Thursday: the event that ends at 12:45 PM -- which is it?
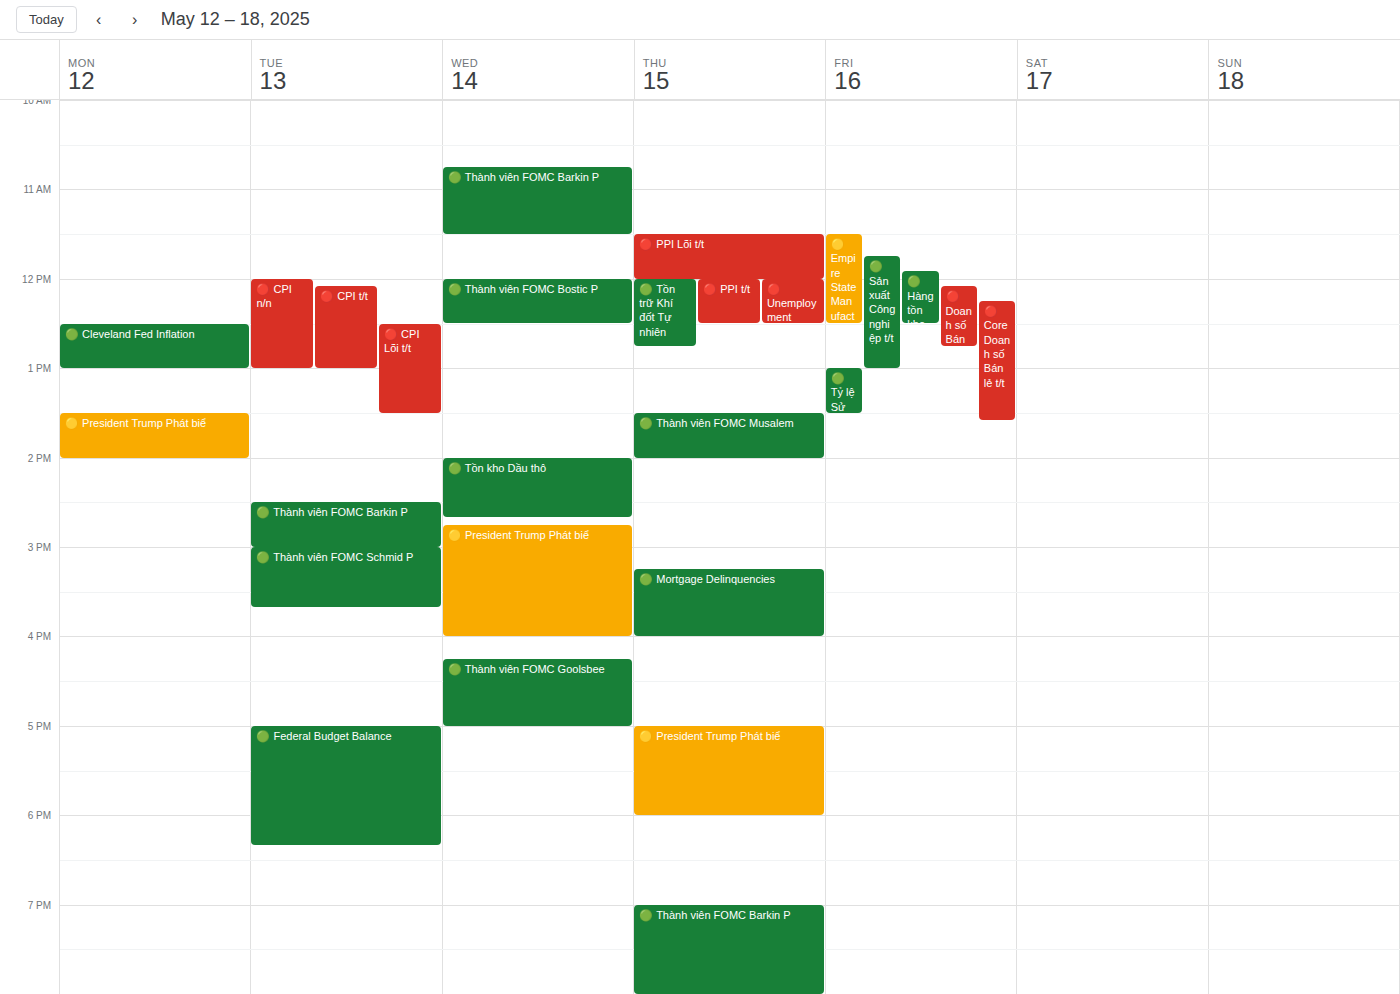
"🟢 Tồn trữ Khí đốt Tự nhiên"